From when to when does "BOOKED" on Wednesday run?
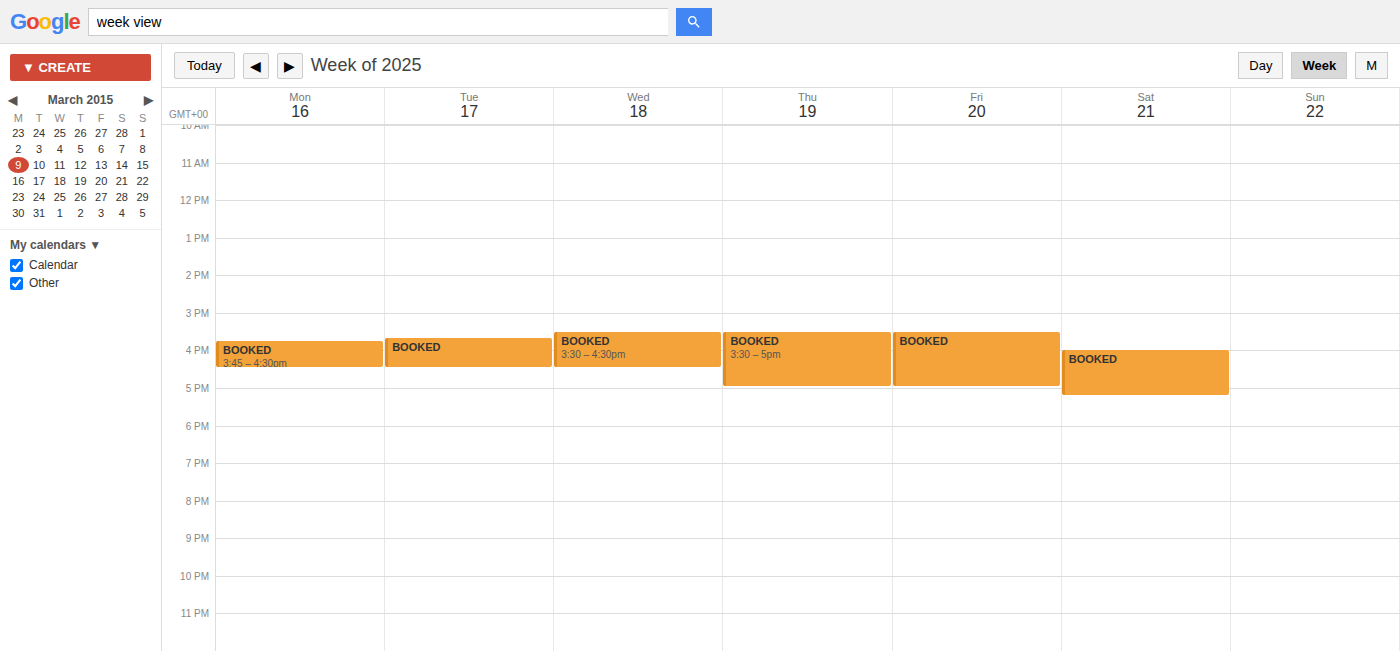
15:30 to 16:30